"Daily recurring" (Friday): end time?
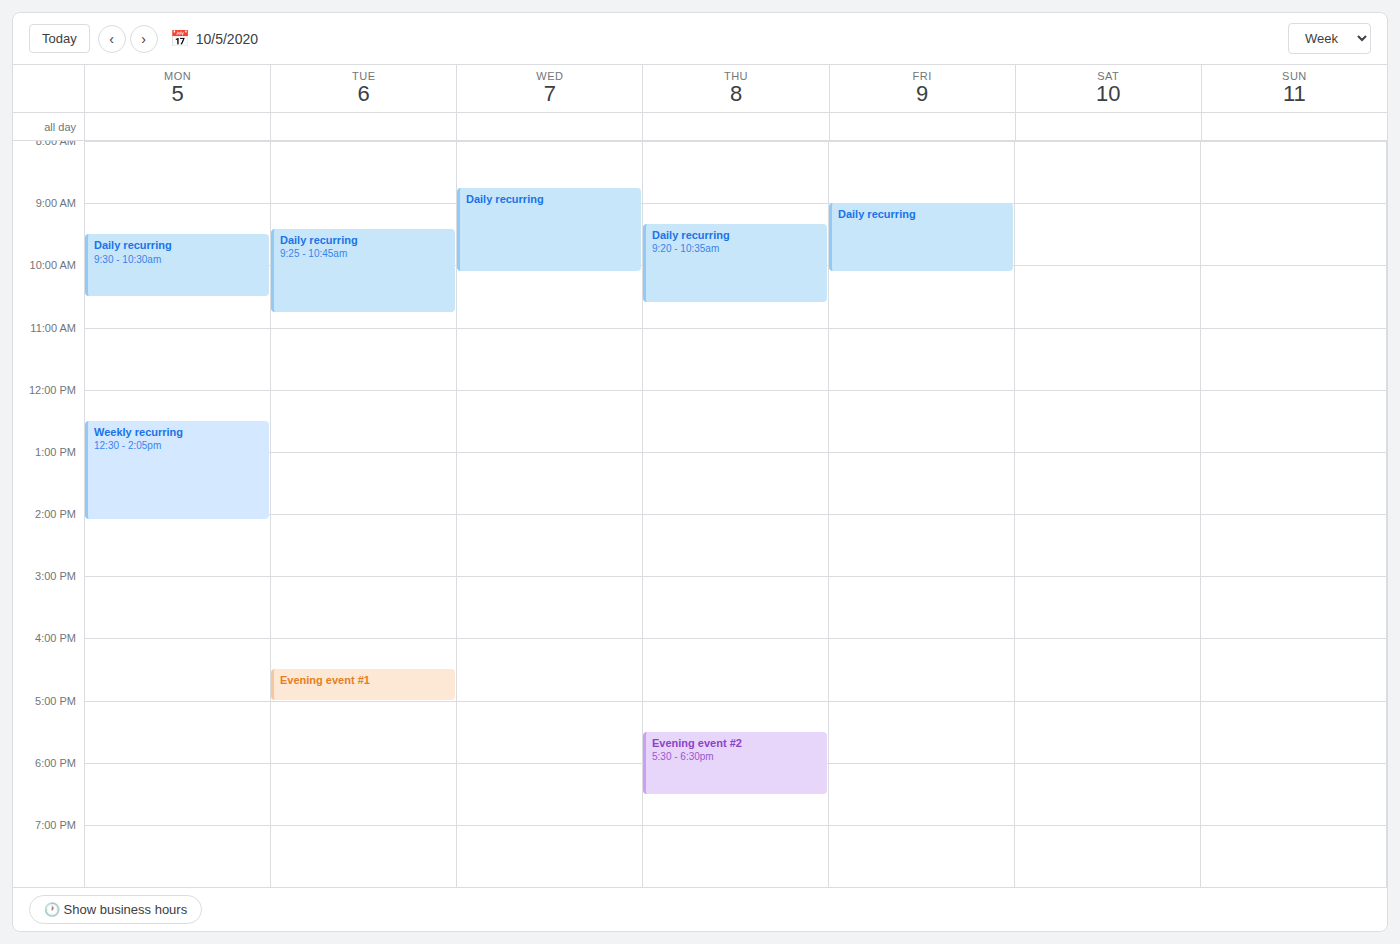
10:05 AM